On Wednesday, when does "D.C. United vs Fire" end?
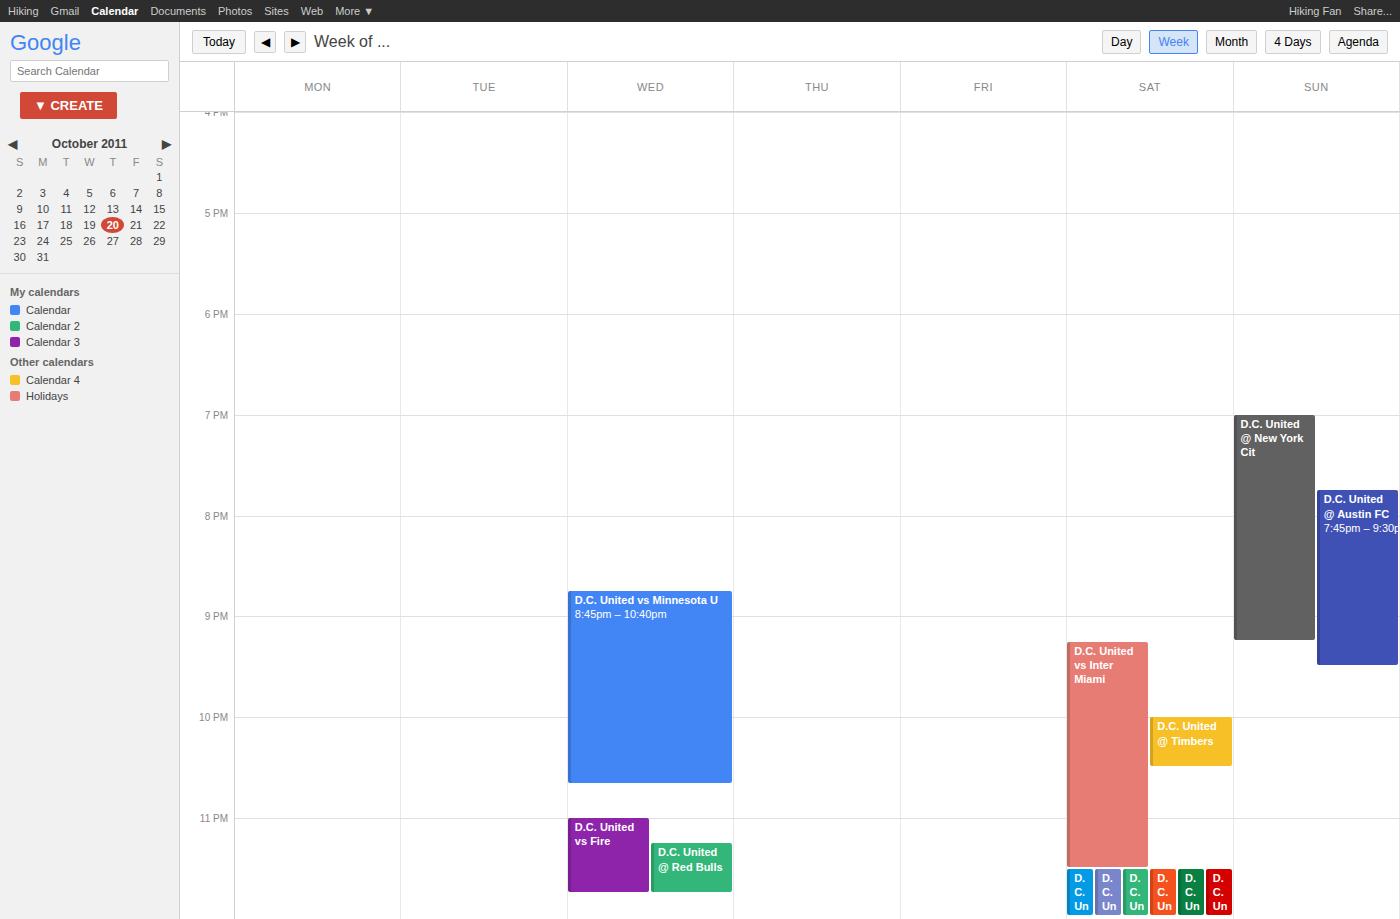
11:45 PM